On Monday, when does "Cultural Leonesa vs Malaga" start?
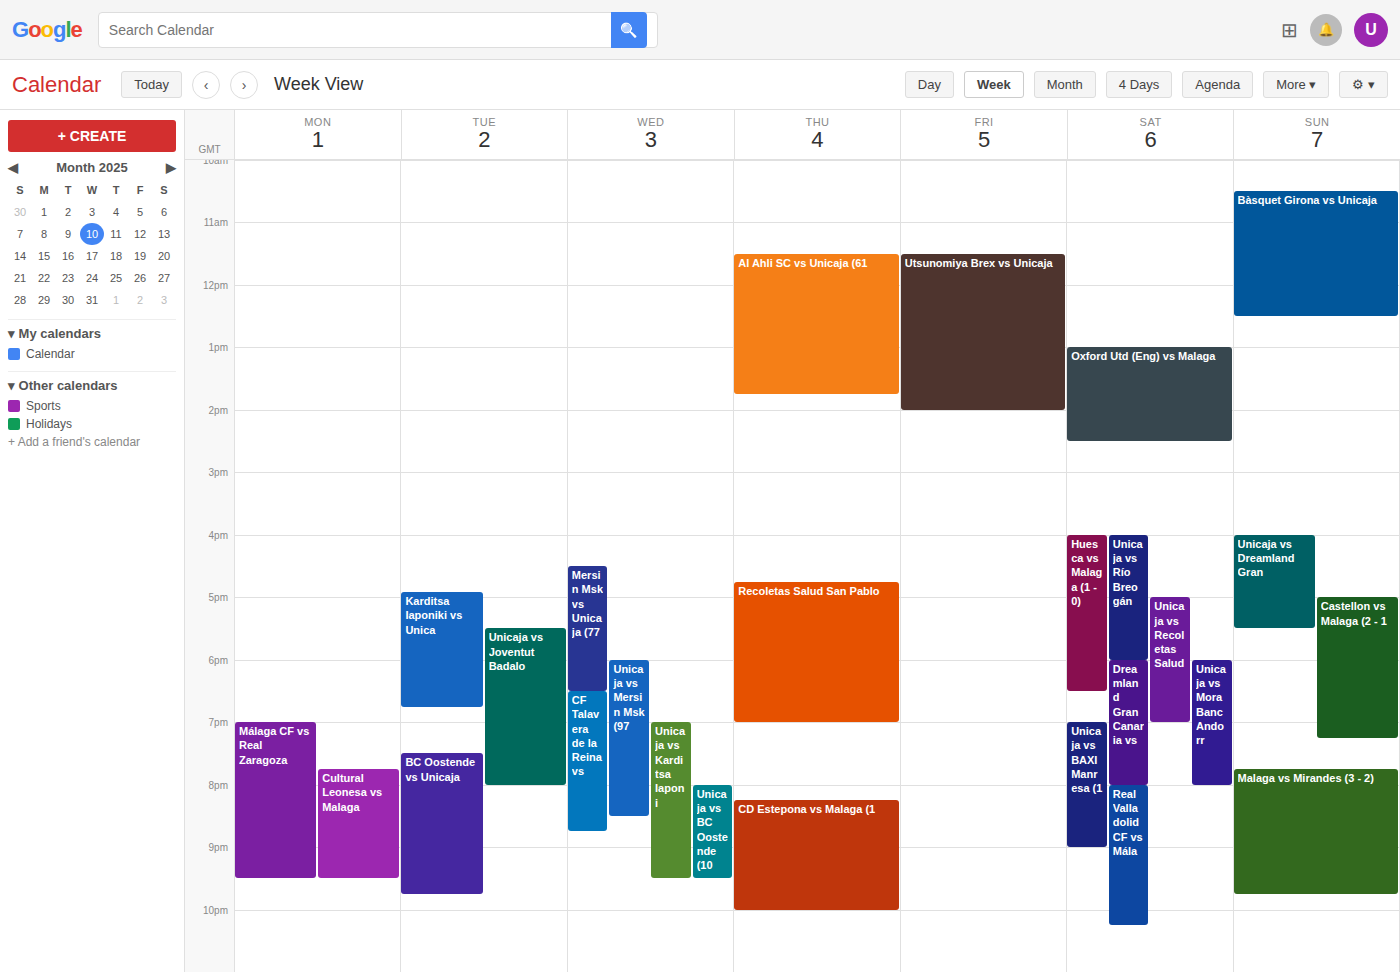
7:45 PM